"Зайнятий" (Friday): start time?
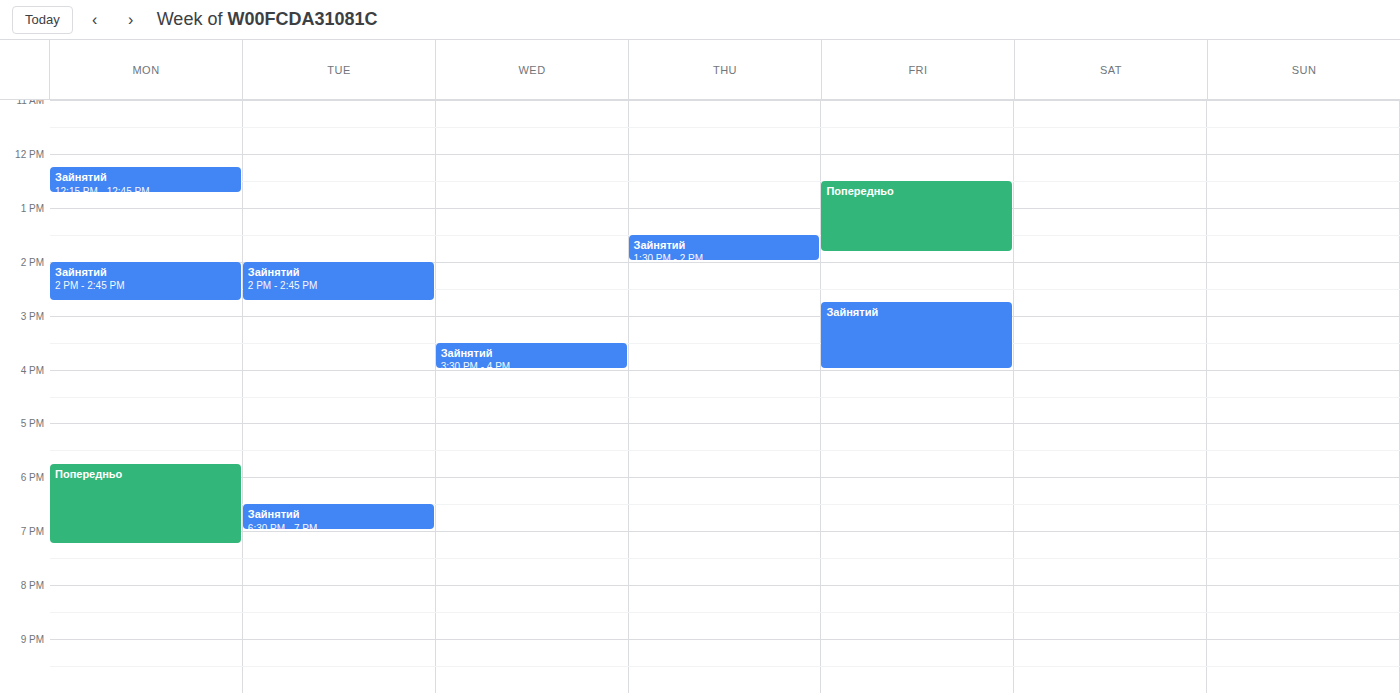
2:45 PM